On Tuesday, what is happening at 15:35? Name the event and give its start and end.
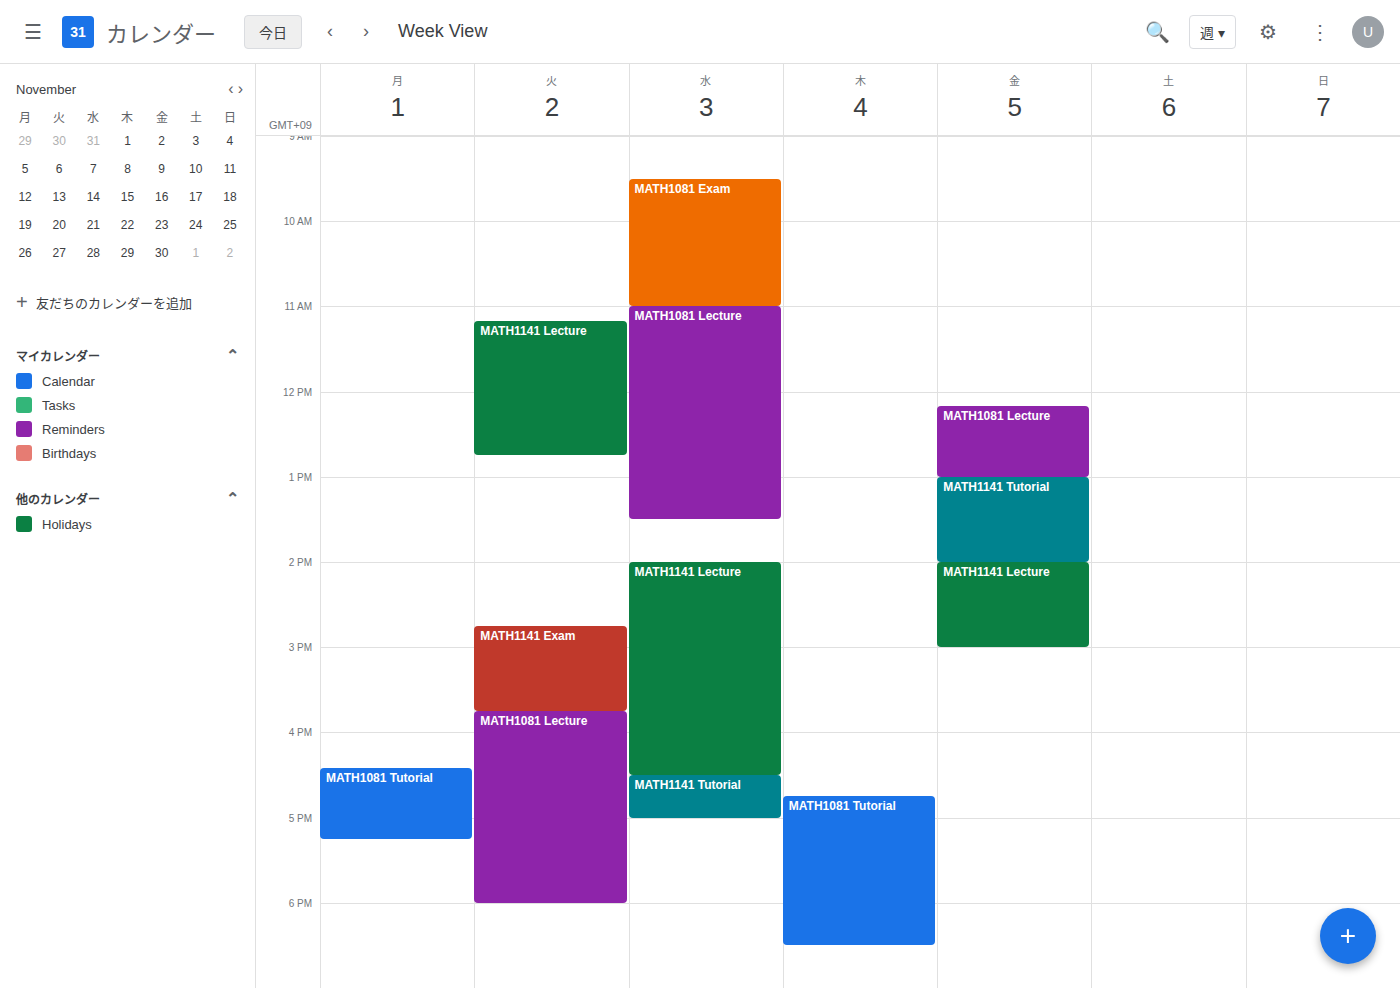
"MATH1141 Exam", 14:45 to 15:45